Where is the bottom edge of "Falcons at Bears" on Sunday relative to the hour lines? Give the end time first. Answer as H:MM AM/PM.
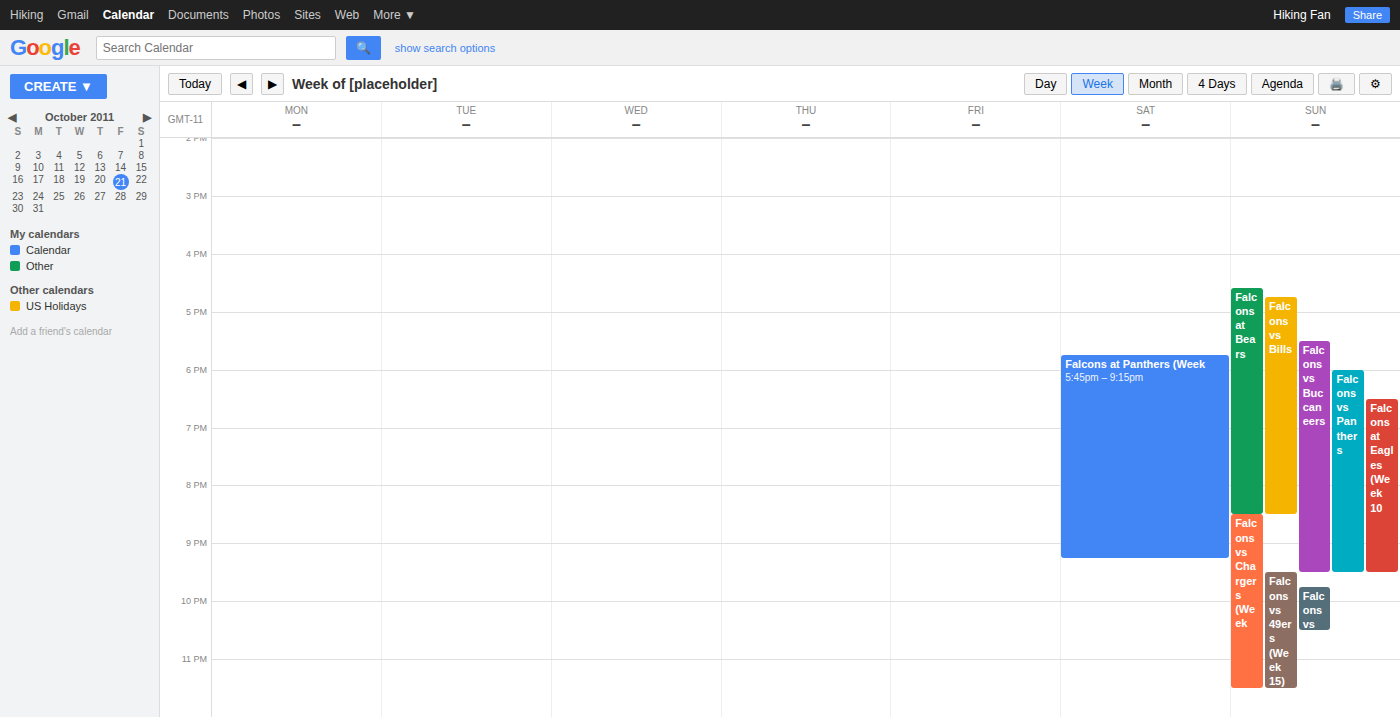
8:30 PM -- halfway between the 8 PM and 9 PM lines.